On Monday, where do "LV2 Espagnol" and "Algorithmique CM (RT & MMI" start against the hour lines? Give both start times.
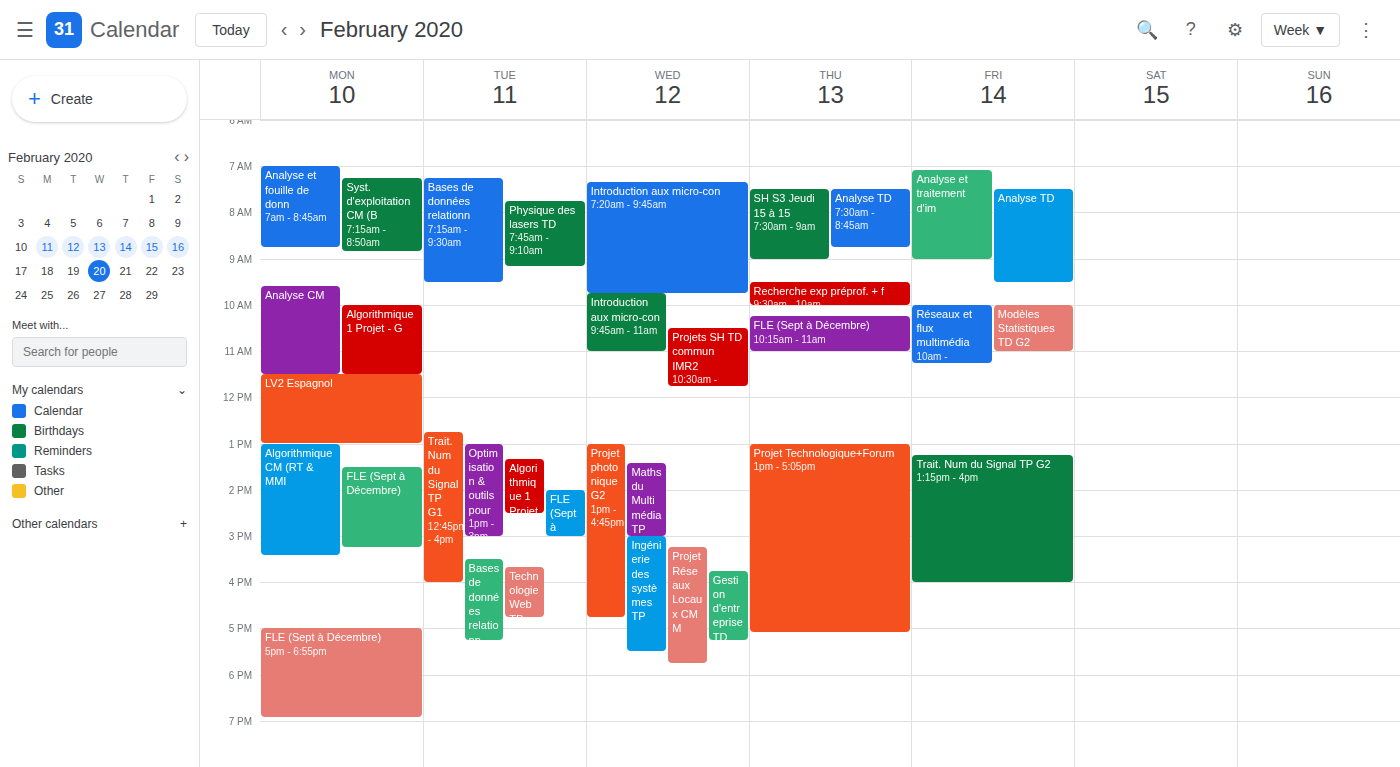
"LV2 Espagnol": 11:30 AM, halfway between the 11 AM and 12 PM lines. "Algorithmique CM (RT & MMI": 1:00 PM, exactly on the 1 PM line.